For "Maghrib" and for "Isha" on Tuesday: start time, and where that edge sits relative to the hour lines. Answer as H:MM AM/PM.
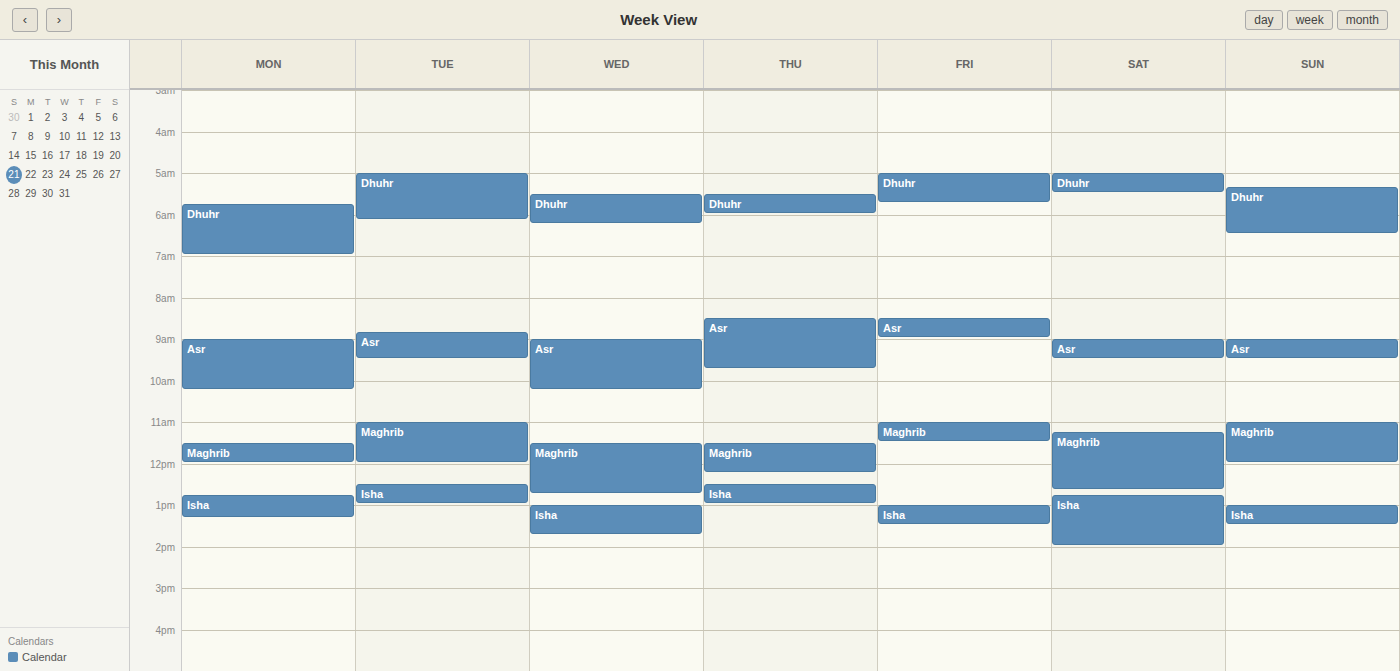
"Maghrib": 11:00 AM, exactly on the 11 AM line. "Isha": 12:30 PM, halfway between the 12 PM and 1 PM lines.